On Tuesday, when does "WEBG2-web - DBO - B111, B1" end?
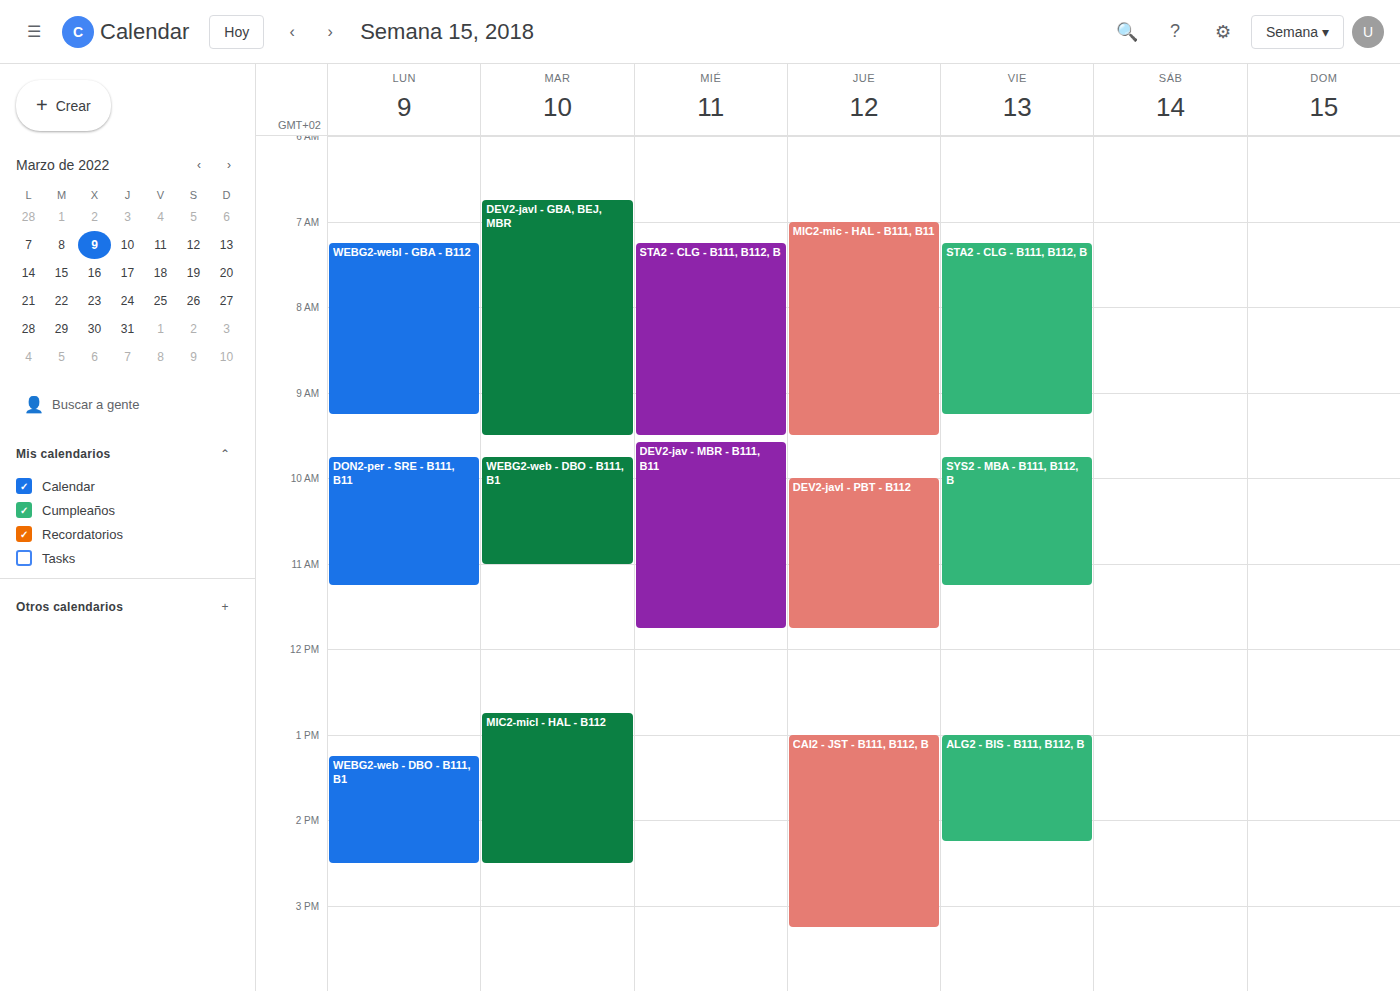
11:00 AM